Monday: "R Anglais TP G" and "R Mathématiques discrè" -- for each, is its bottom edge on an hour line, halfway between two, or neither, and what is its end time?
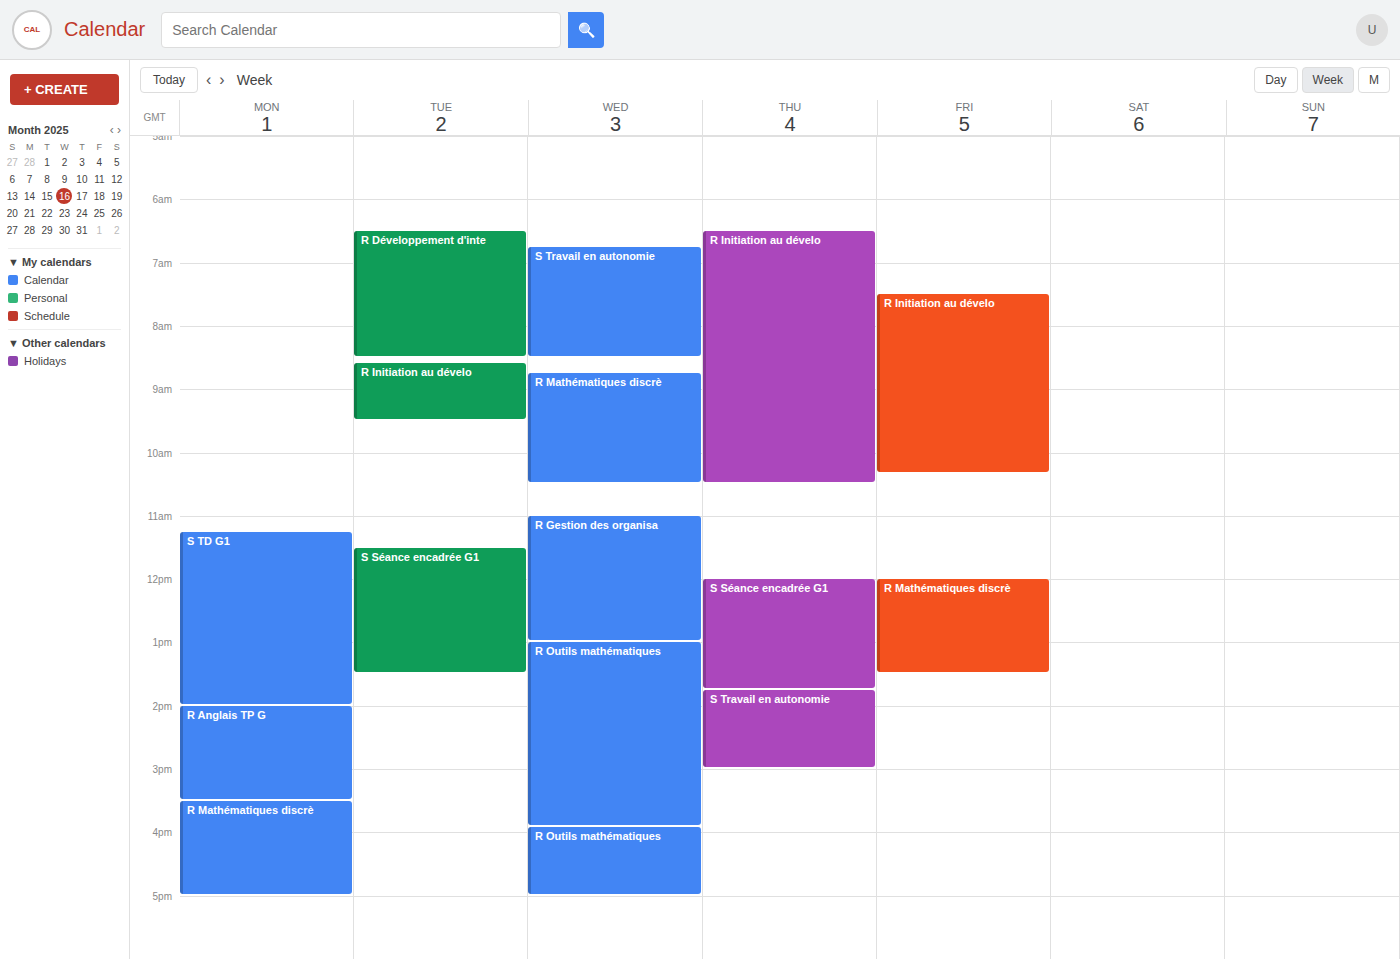
"R Anglais TP G": 3:30 PM, halfway between the 3 PM and 4 PM lines. "R Mathématiques discrè": 5:00 PM, exactly on the 5 PM line.